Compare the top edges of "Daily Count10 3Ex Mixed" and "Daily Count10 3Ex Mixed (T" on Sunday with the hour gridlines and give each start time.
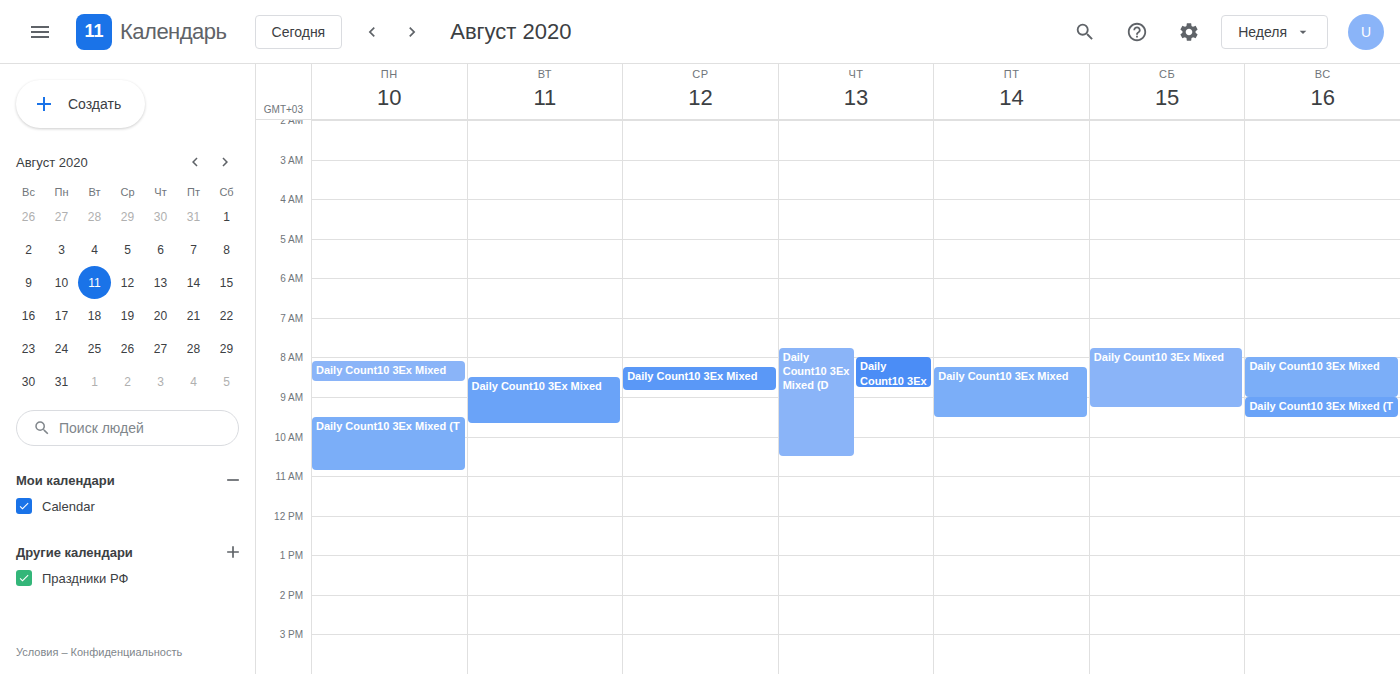
"Daily Count10 3Ex Mixed": 8:00 AM, exactly on the 8 AM line. "Daily Count10 3Ex Mixed (T": 9:00 AM, exactly on the 9 AM line.